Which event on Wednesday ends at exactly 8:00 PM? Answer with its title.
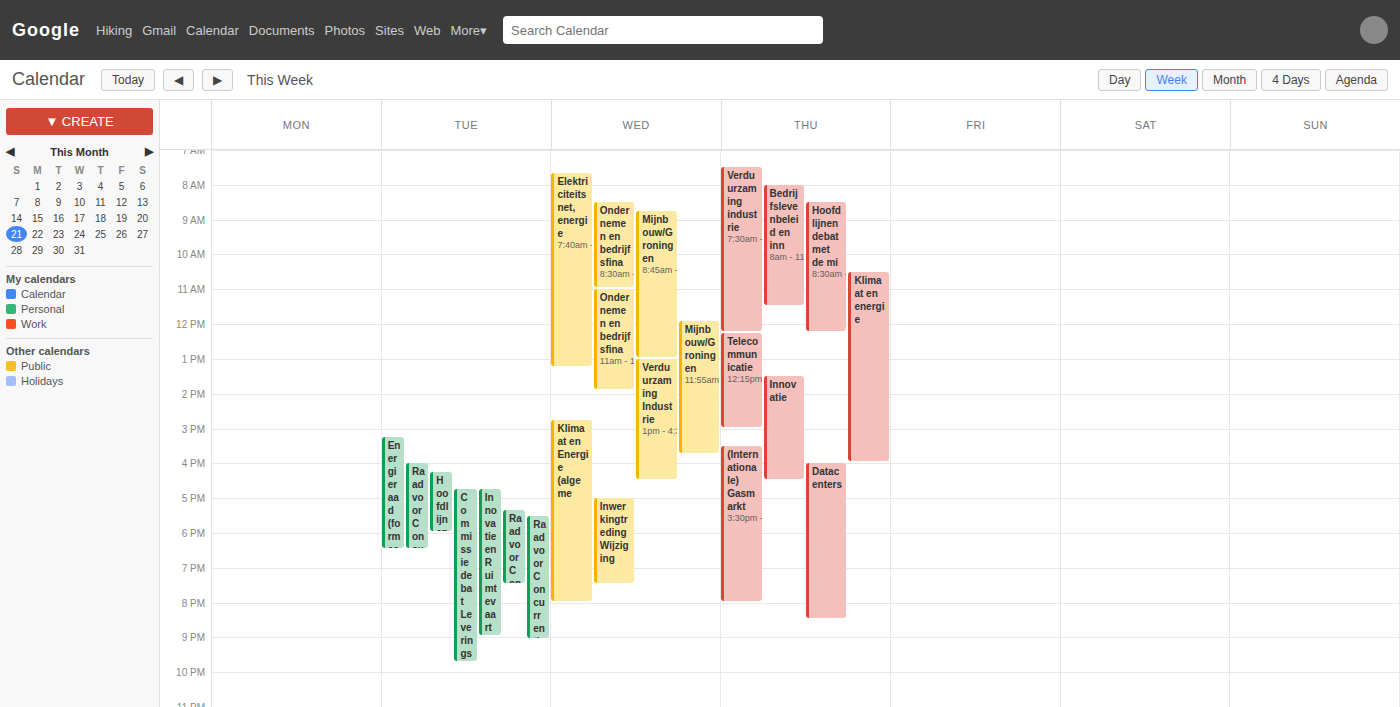
"Klimaat en Energie (algeme"